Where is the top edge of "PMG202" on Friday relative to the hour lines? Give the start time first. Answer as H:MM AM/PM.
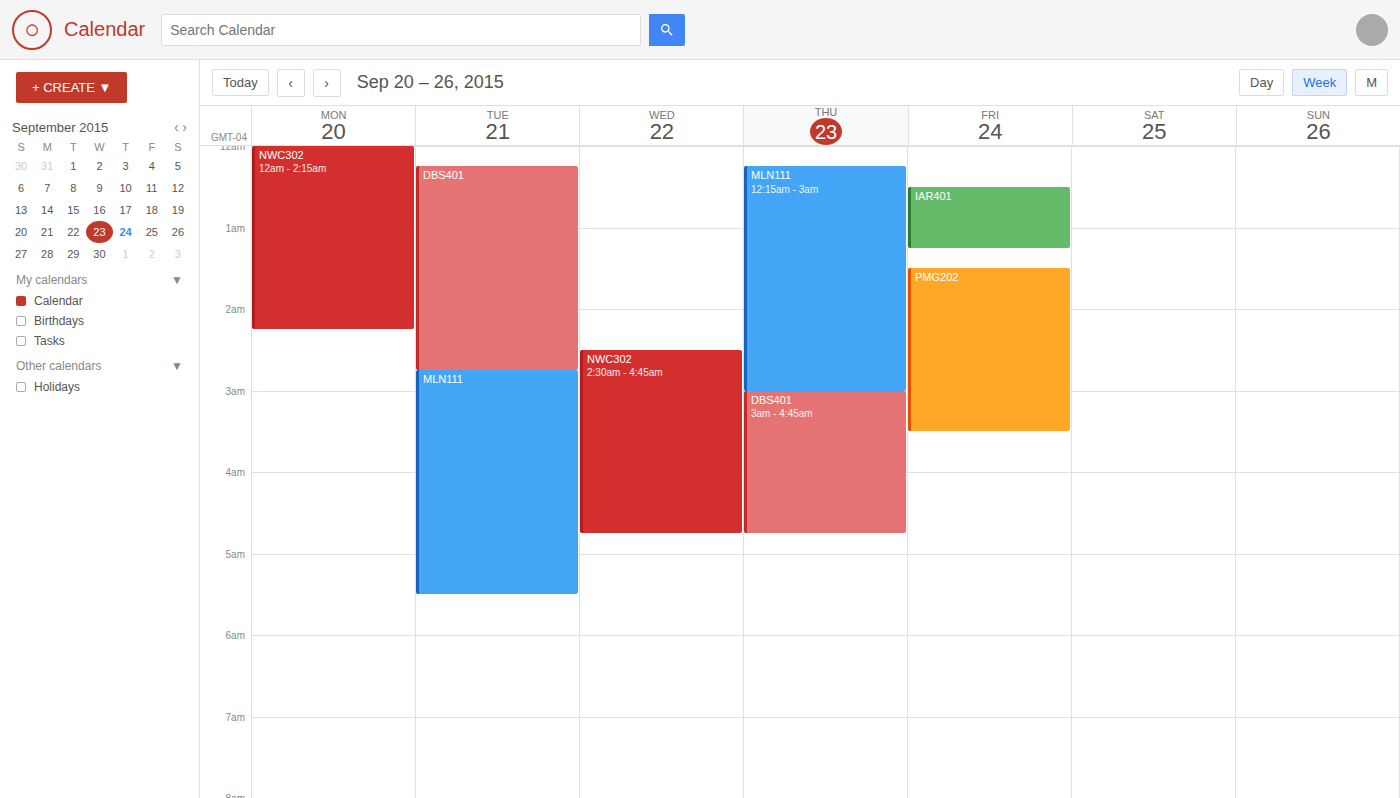
1:30 AM -- halfway between the 1 AM and 2 AM lines.